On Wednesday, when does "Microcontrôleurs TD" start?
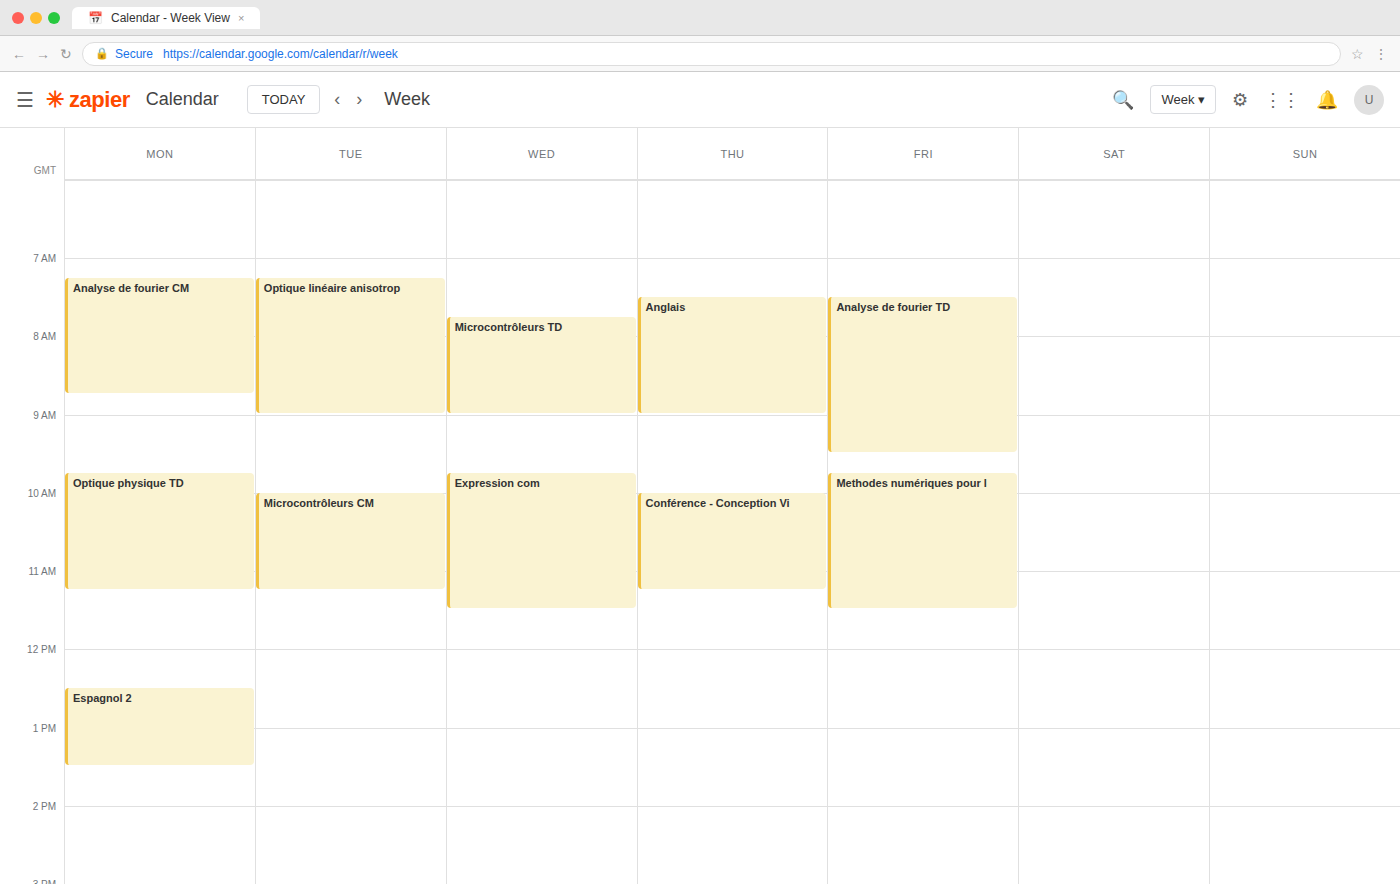
7:45 AM